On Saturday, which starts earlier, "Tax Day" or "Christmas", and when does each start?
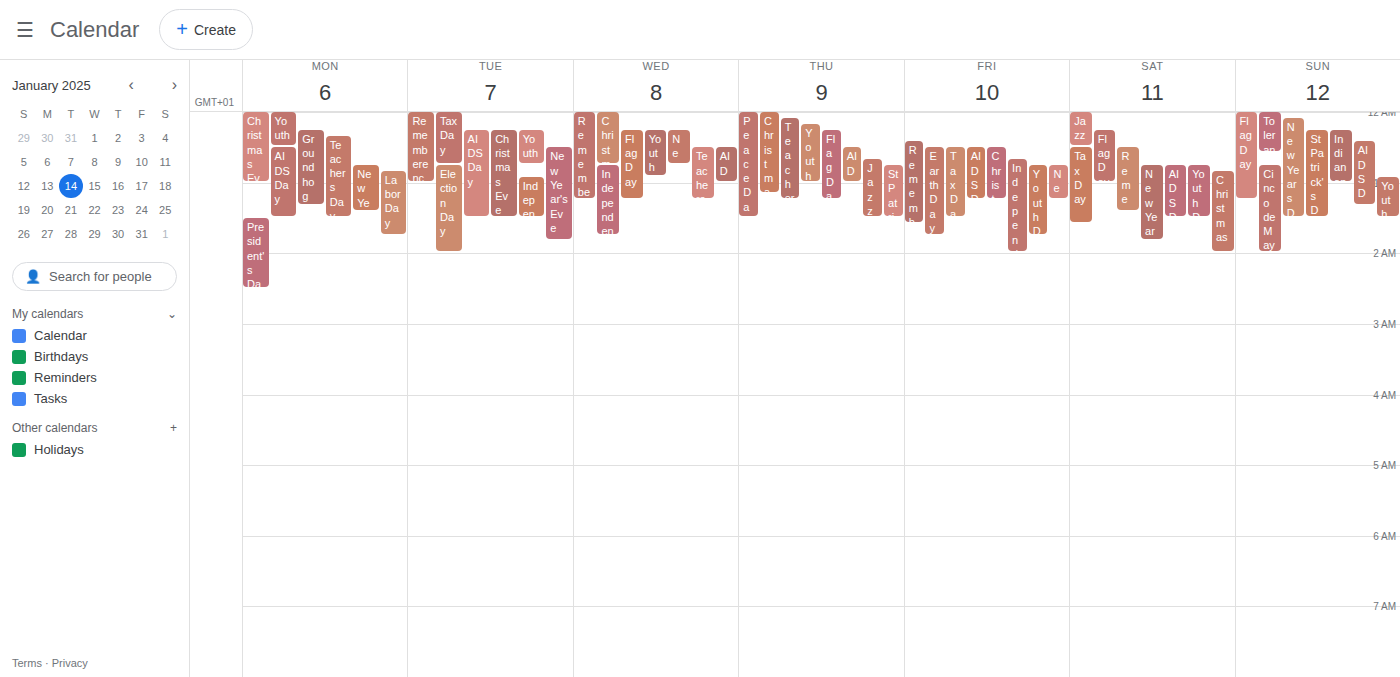
"Tax Day" 12:30 AM; "Christmas" 12:50 AM.